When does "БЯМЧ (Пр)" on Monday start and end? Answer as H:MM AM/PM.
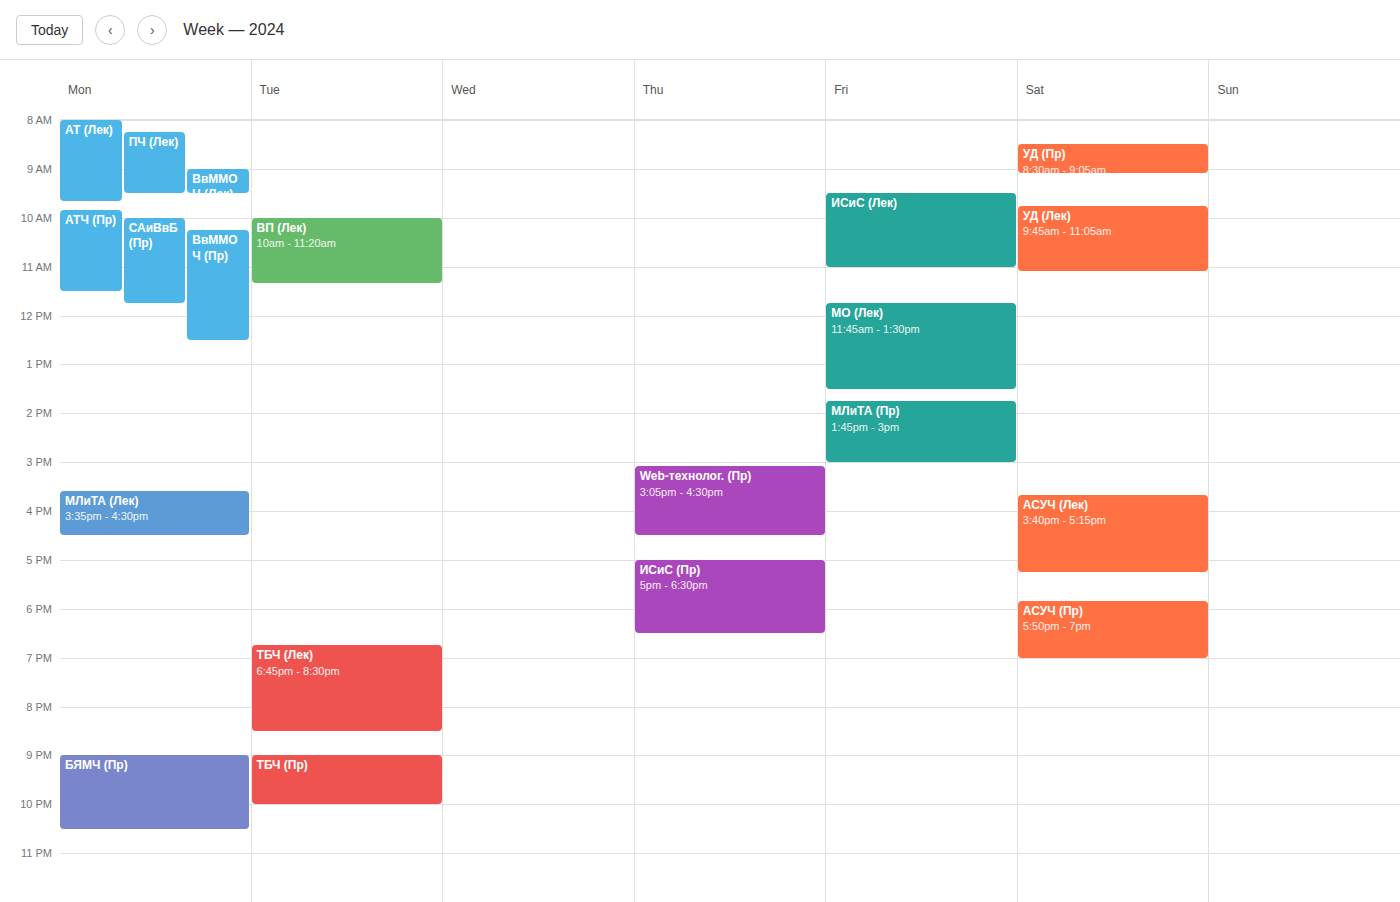
9:00 PM to 10:30 PM